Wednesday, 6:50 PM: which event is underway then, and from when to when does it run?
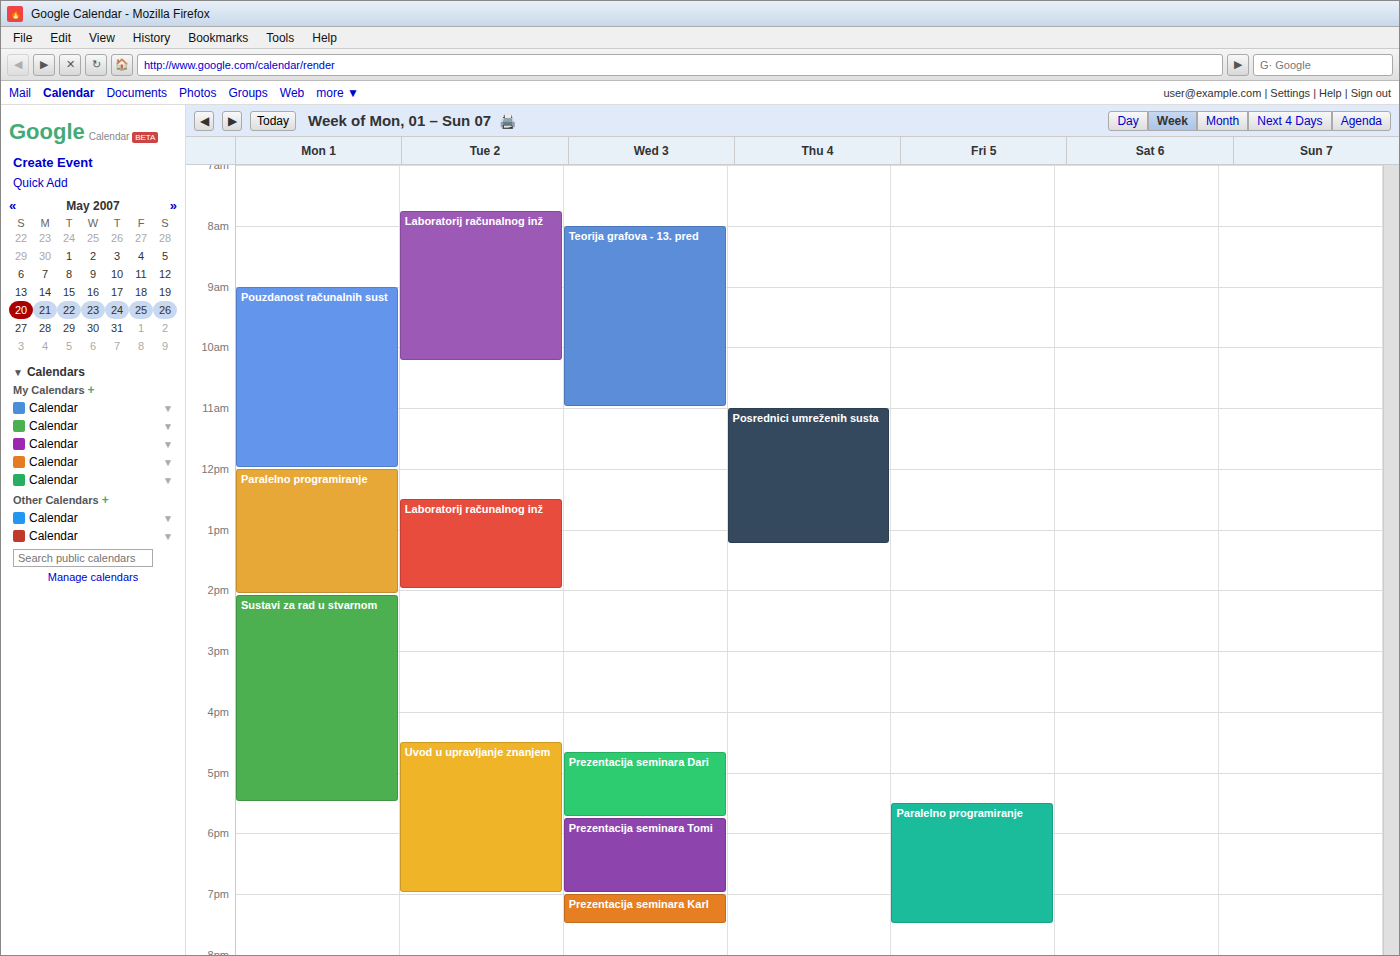
"Prezentacija seminara Tomi", 5:45 PM to 7:00 PM